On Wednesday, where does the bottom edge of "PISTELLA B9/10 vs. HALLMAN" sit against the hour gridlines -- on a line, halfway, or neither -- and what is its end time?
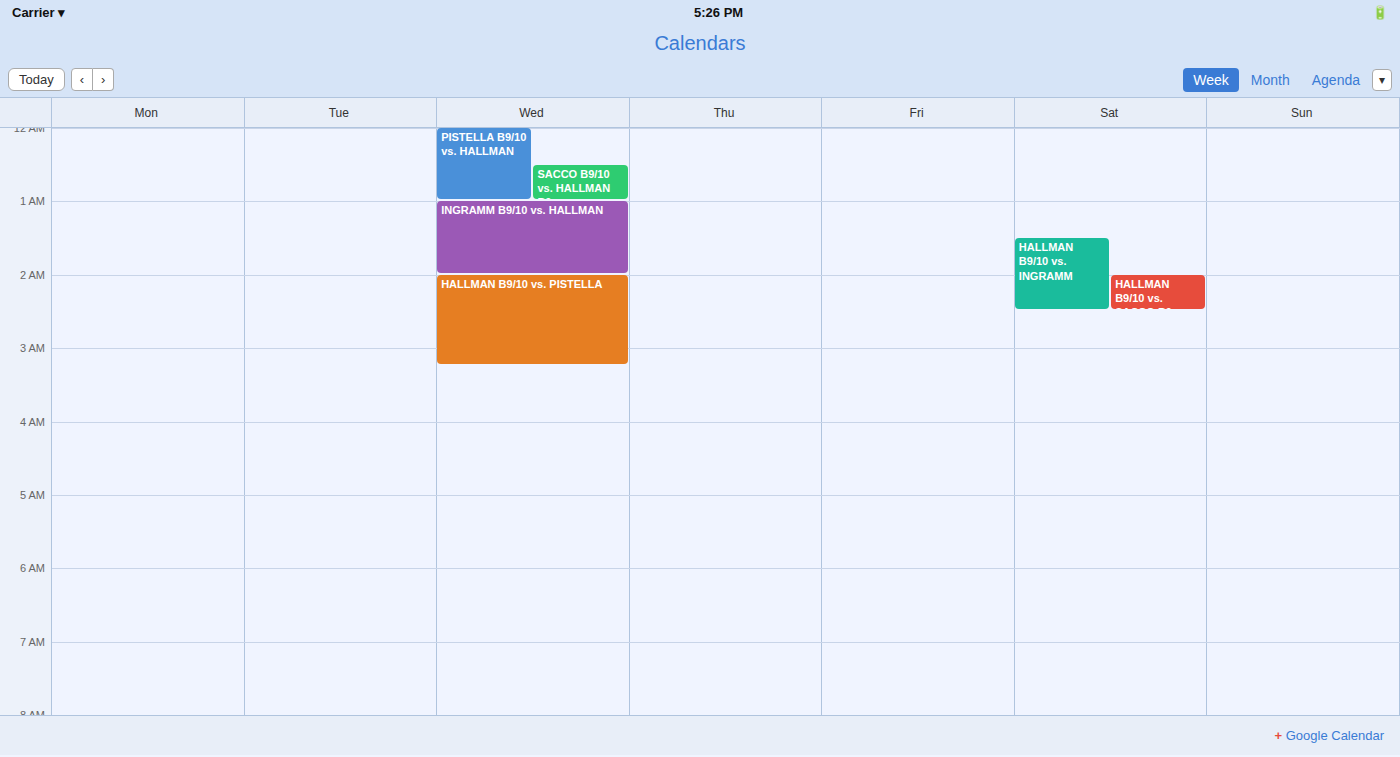
1:00 AM -- exactly on the 1 AM line.